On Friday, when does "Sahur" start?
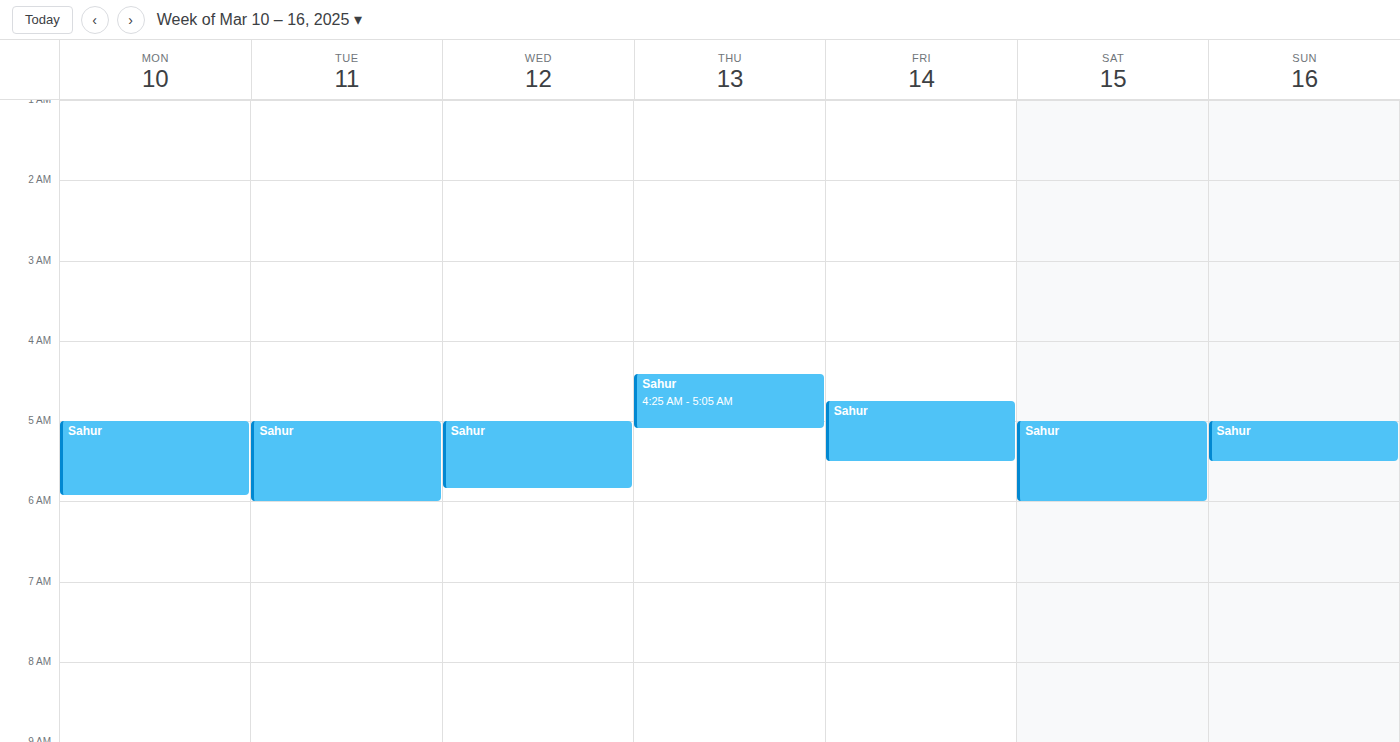
04:45